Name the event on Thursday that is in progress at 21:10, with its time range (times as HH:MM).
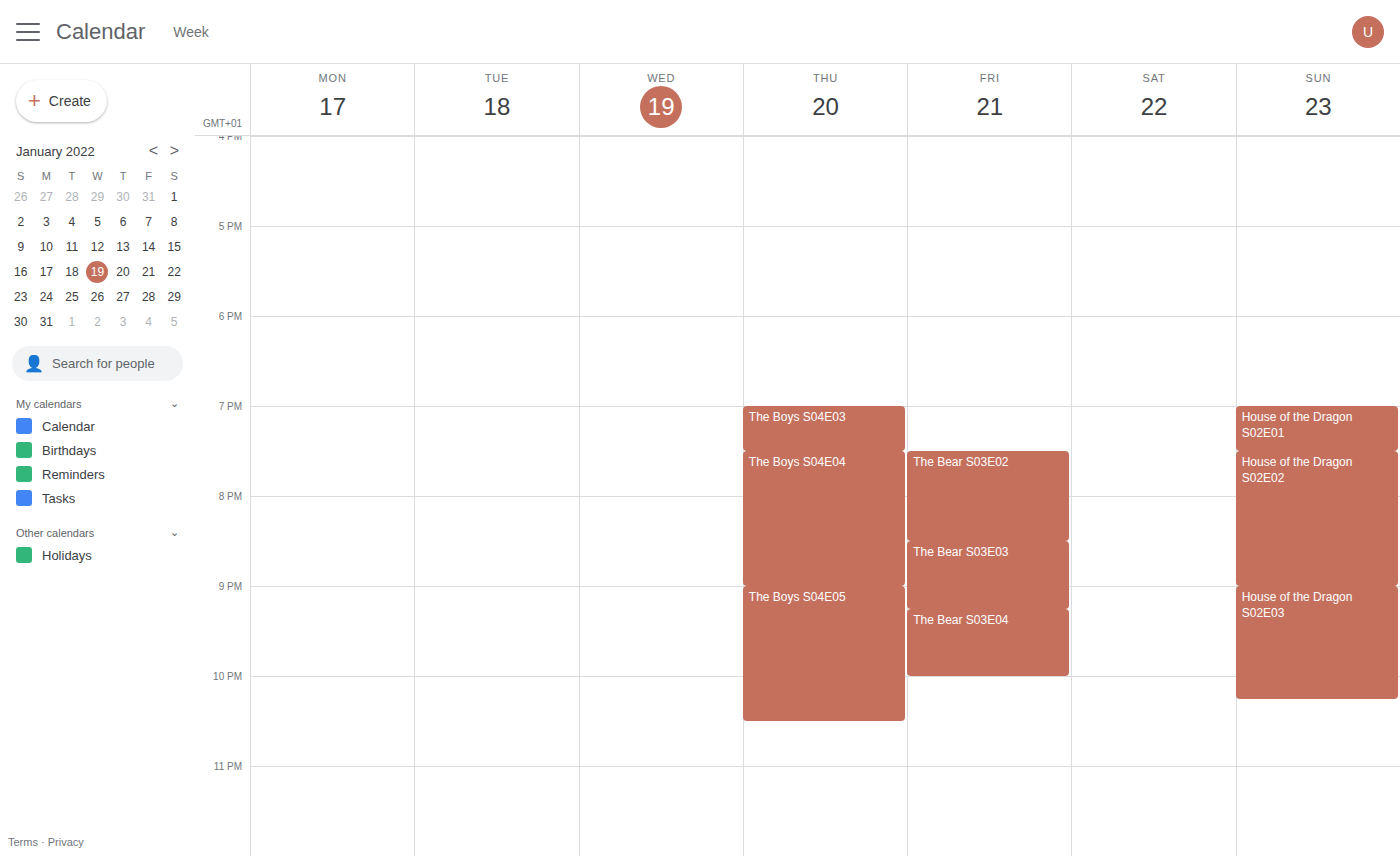
"The Boys S04E05", 21:00 to 22:30